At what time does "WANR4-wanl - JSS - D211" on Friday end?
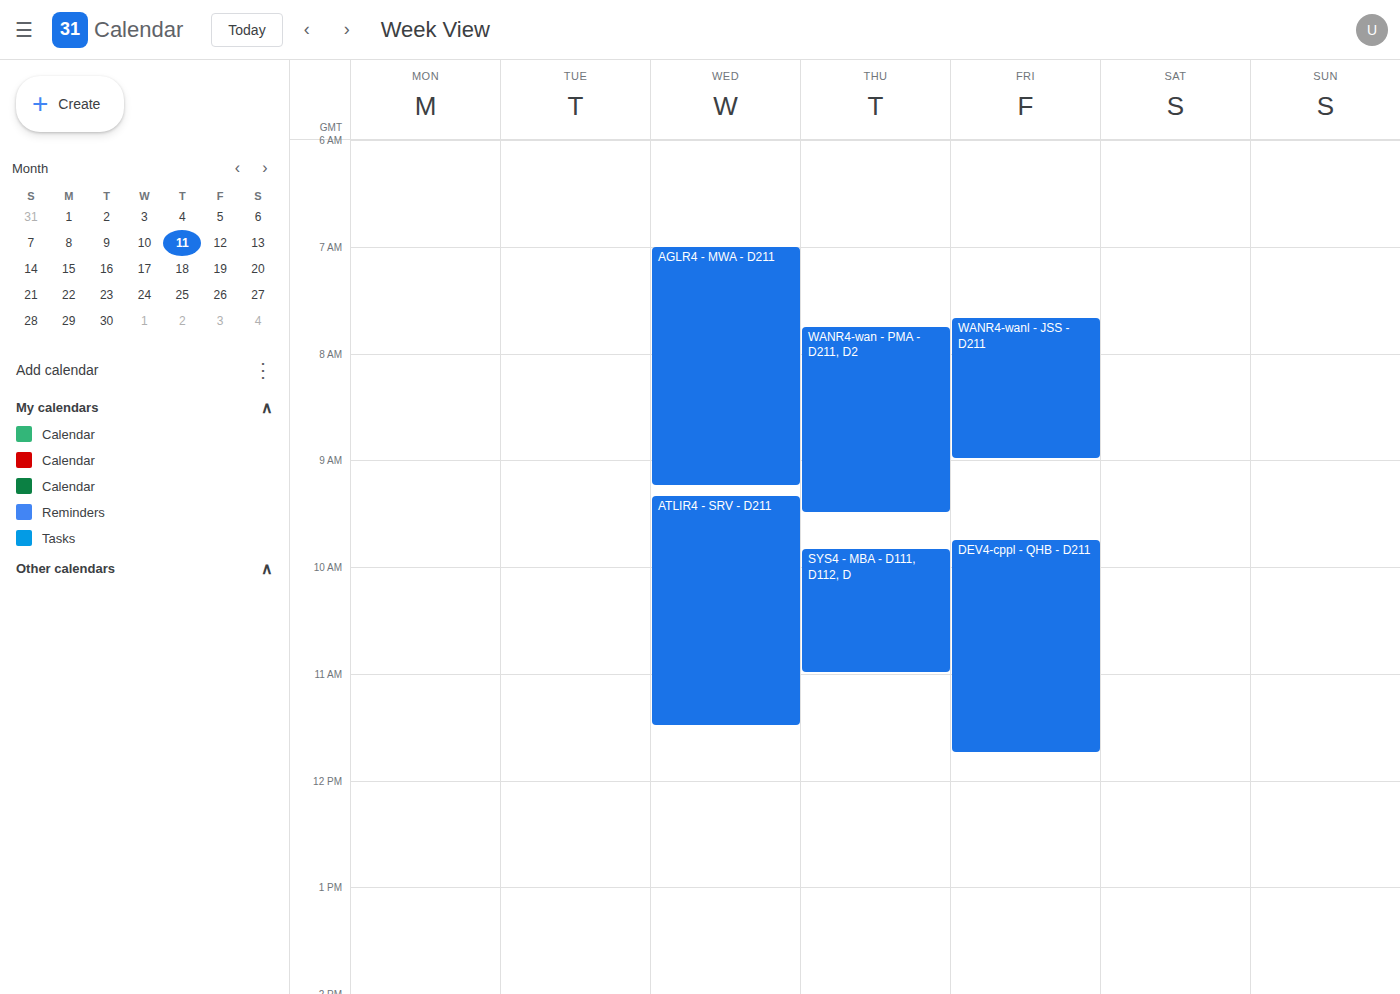
9:00 AM